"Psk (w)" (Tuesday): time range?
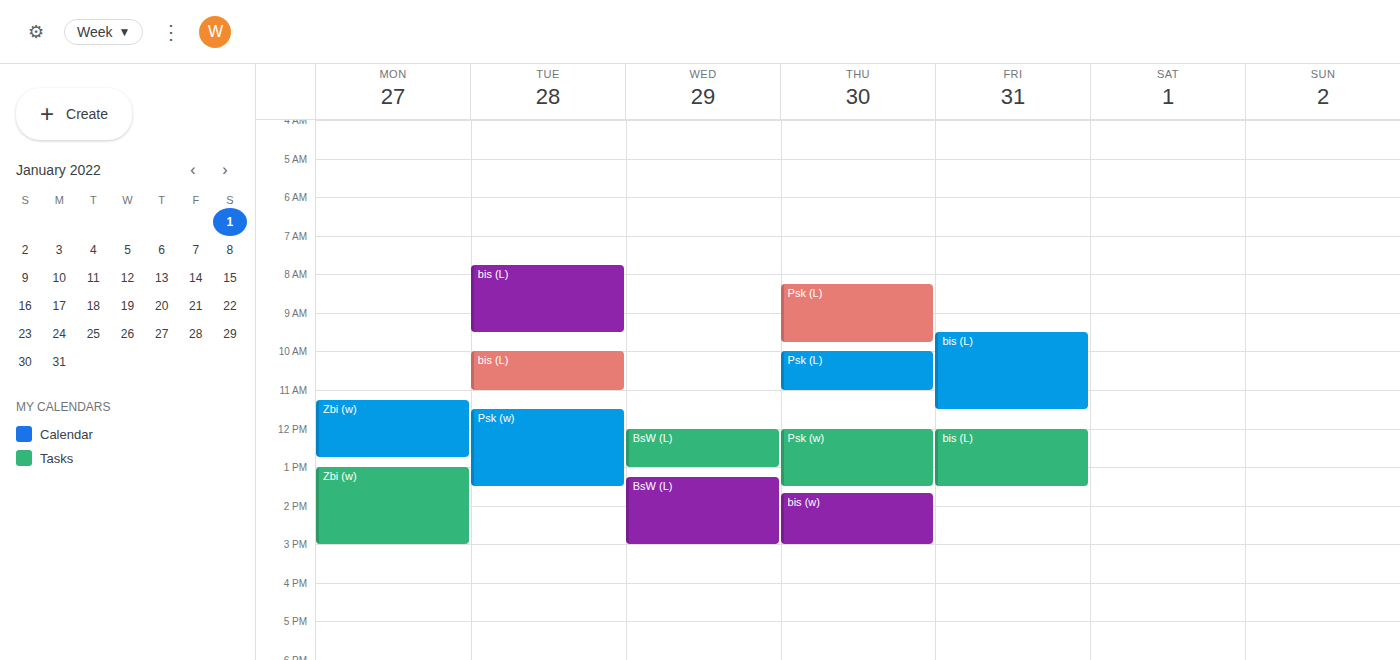
11:30 AM to 1:30 PM